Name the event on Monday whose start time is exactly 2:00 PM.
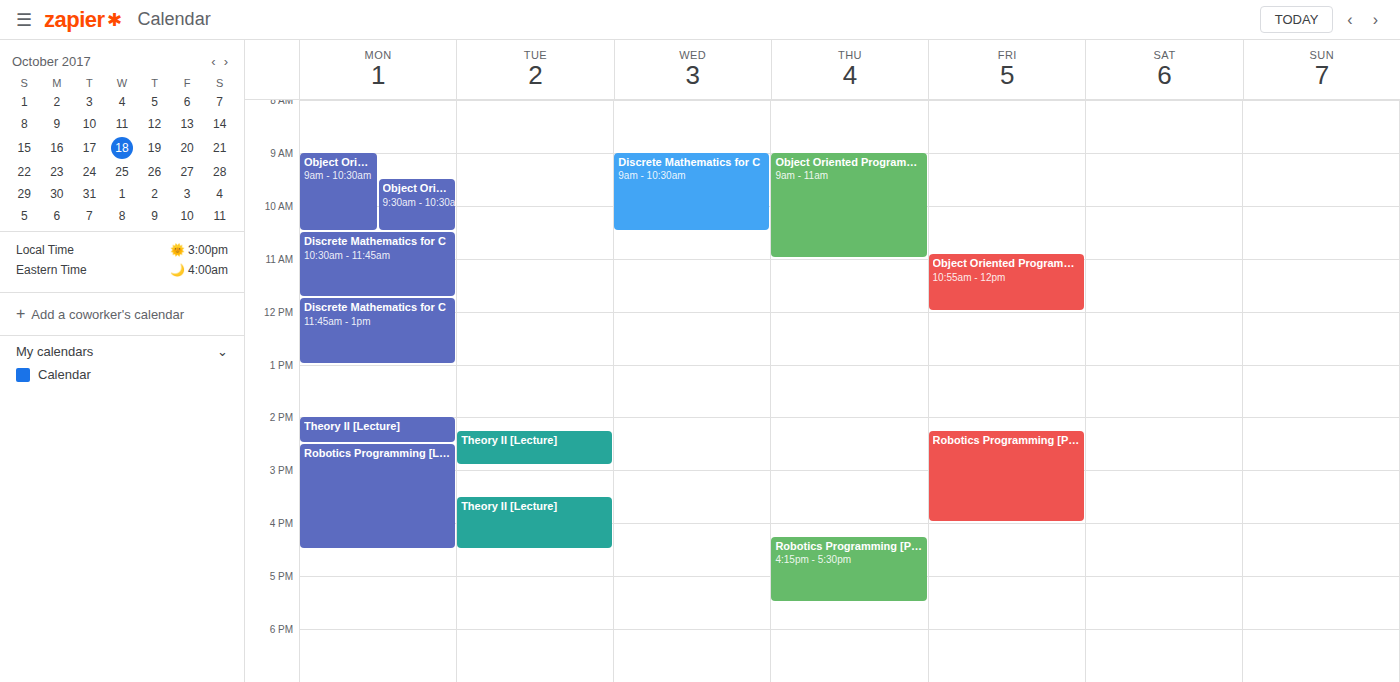
"Theory II [Lecture]"